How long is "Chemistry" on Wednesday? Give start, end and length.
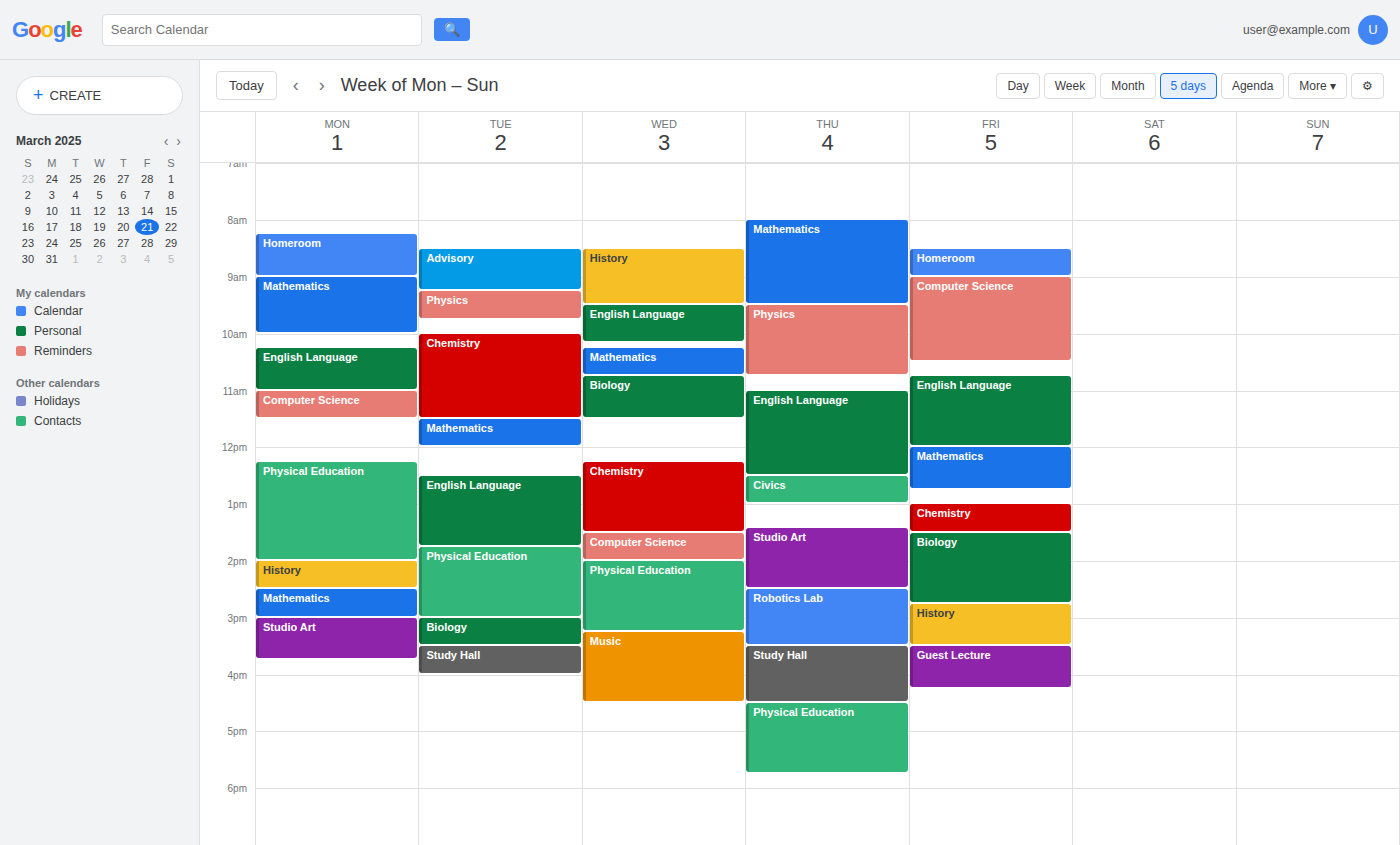
12:15 PM to 1:30 PM, 1 hour 15 minutes